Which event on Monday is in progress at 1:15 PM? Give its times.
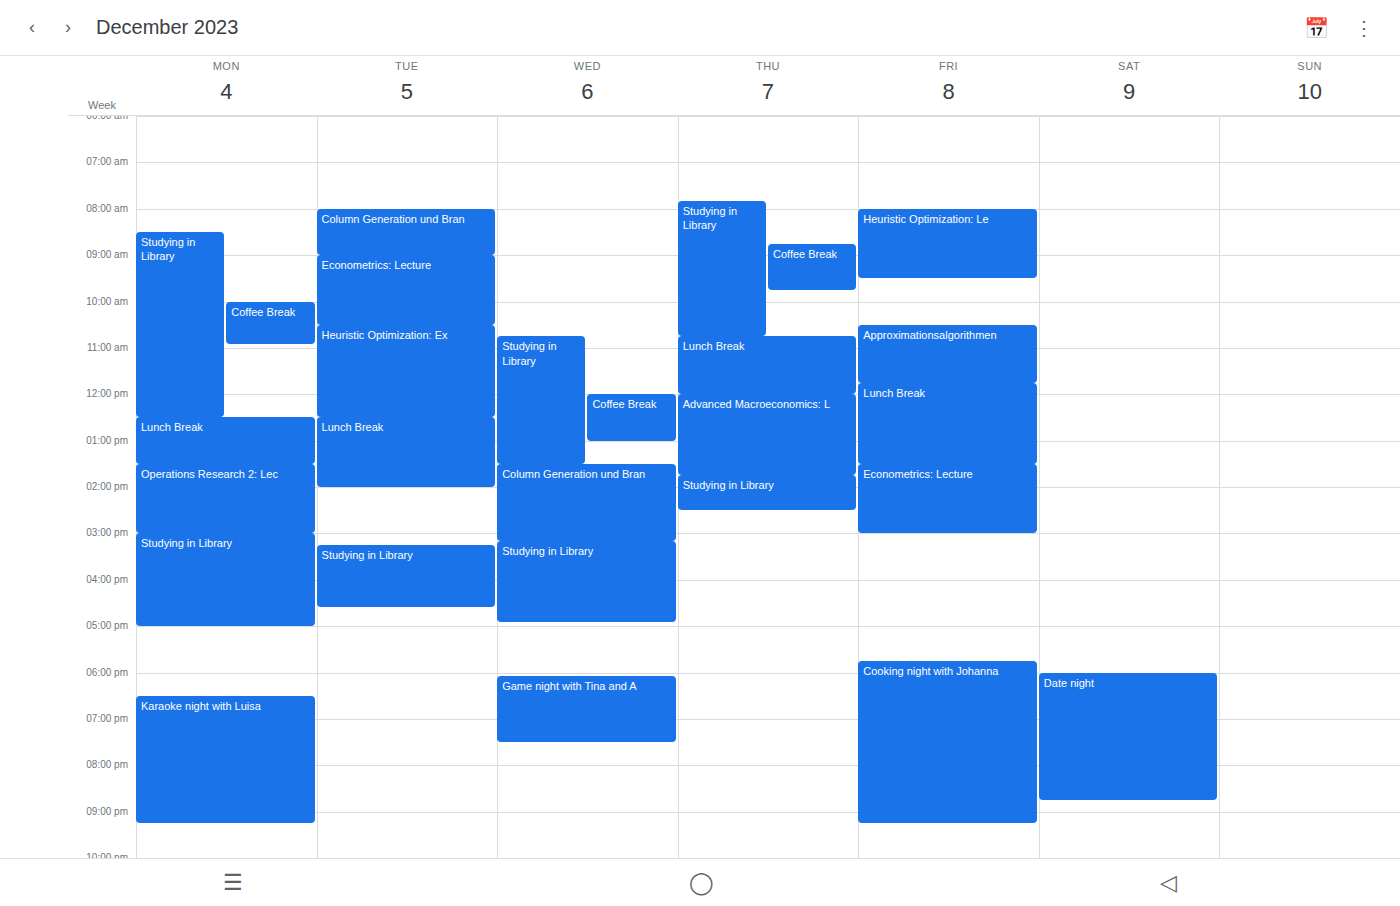
"Lunch Break", 12:30 PM to 1:30 PM